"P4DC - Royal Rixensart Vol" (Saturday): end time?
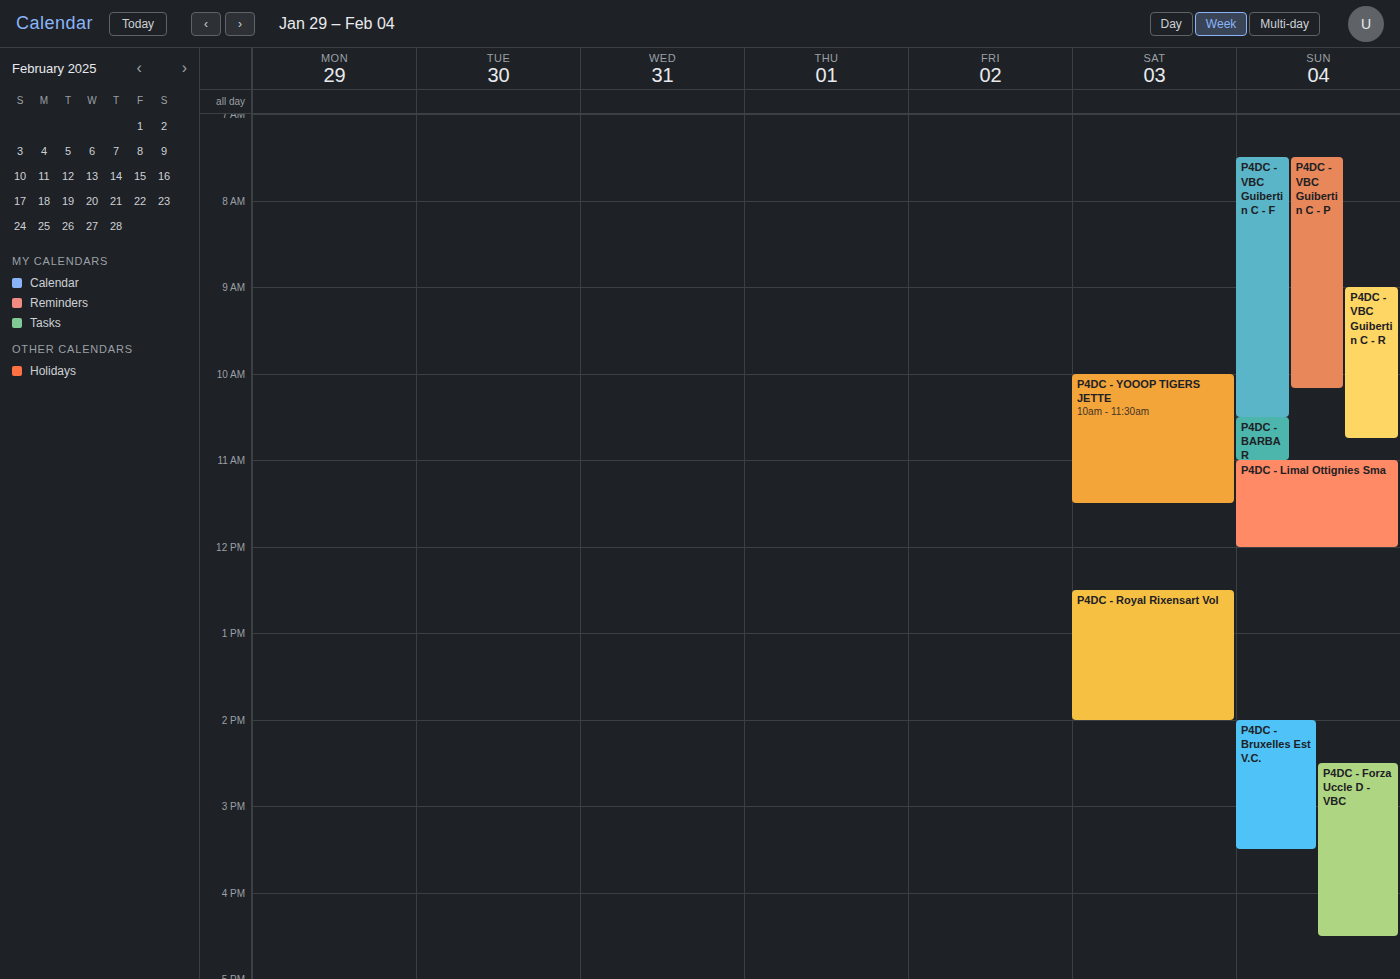
14:00